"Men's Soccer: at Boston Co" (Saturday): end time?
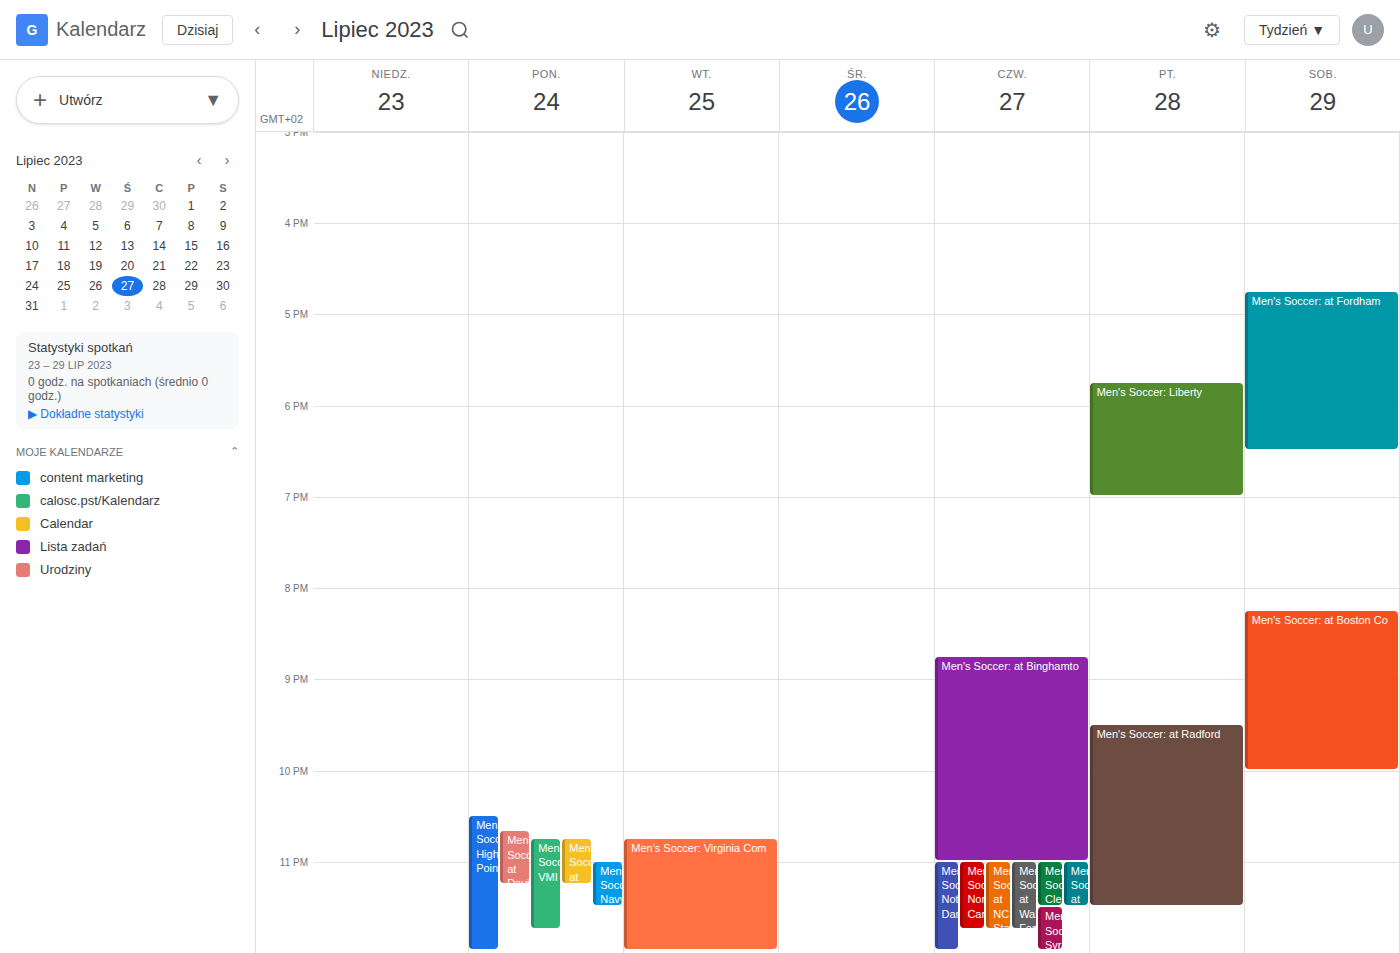
10:00 PM